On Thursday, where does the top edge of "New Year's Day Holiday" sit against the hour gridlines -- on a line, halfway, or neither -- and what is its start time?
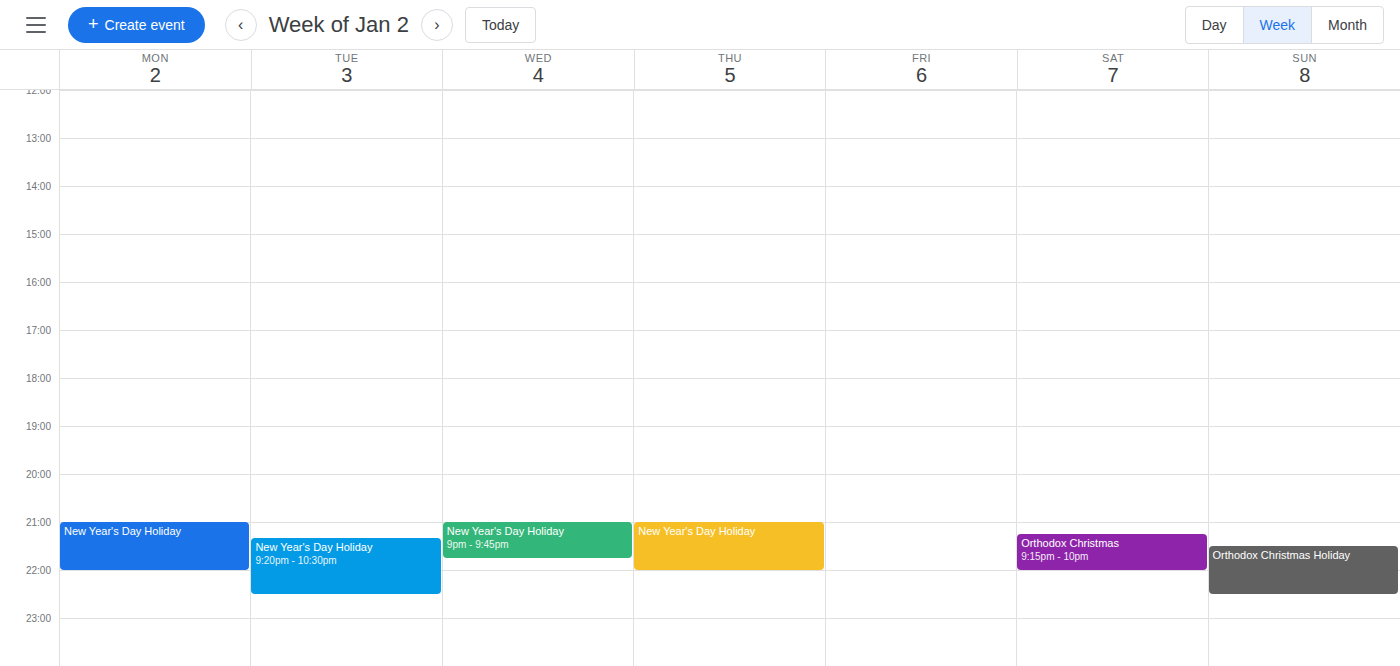
9:00 PM -- exactly on the 9 PM line.